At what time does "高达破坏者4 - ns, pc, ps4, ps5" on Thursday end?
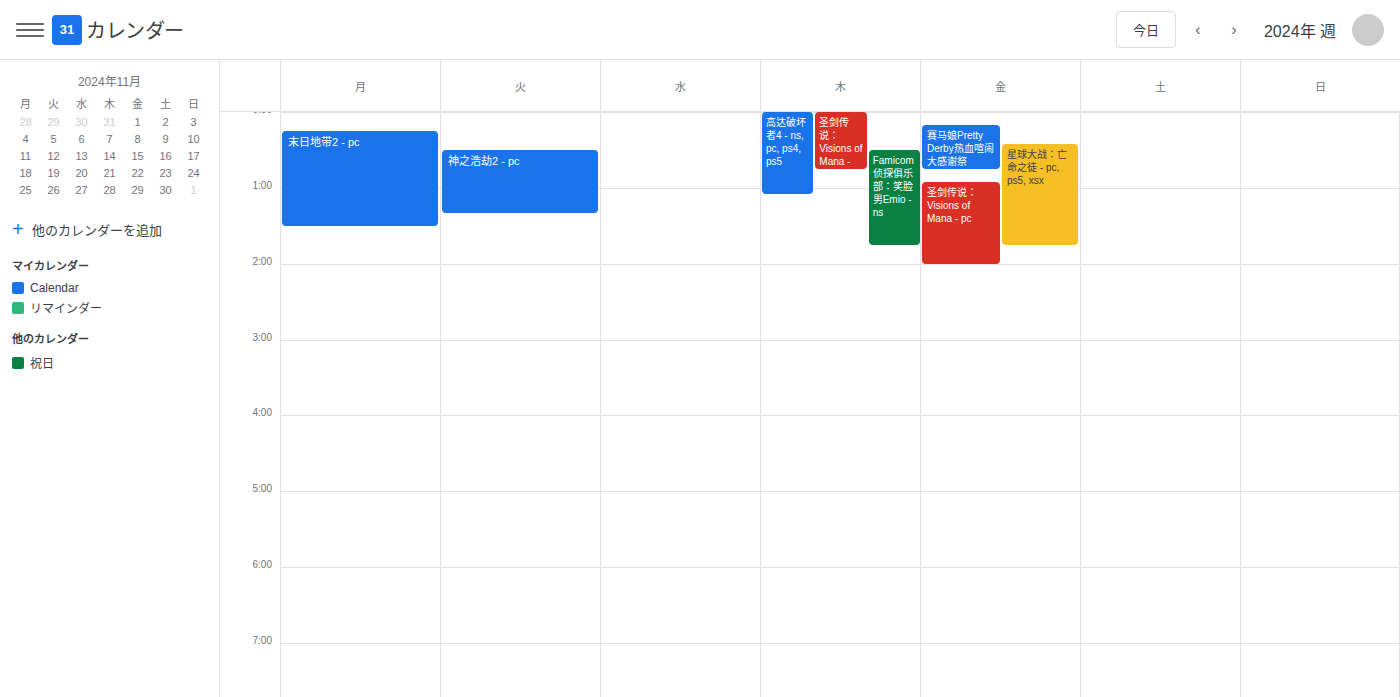
1:05 AM